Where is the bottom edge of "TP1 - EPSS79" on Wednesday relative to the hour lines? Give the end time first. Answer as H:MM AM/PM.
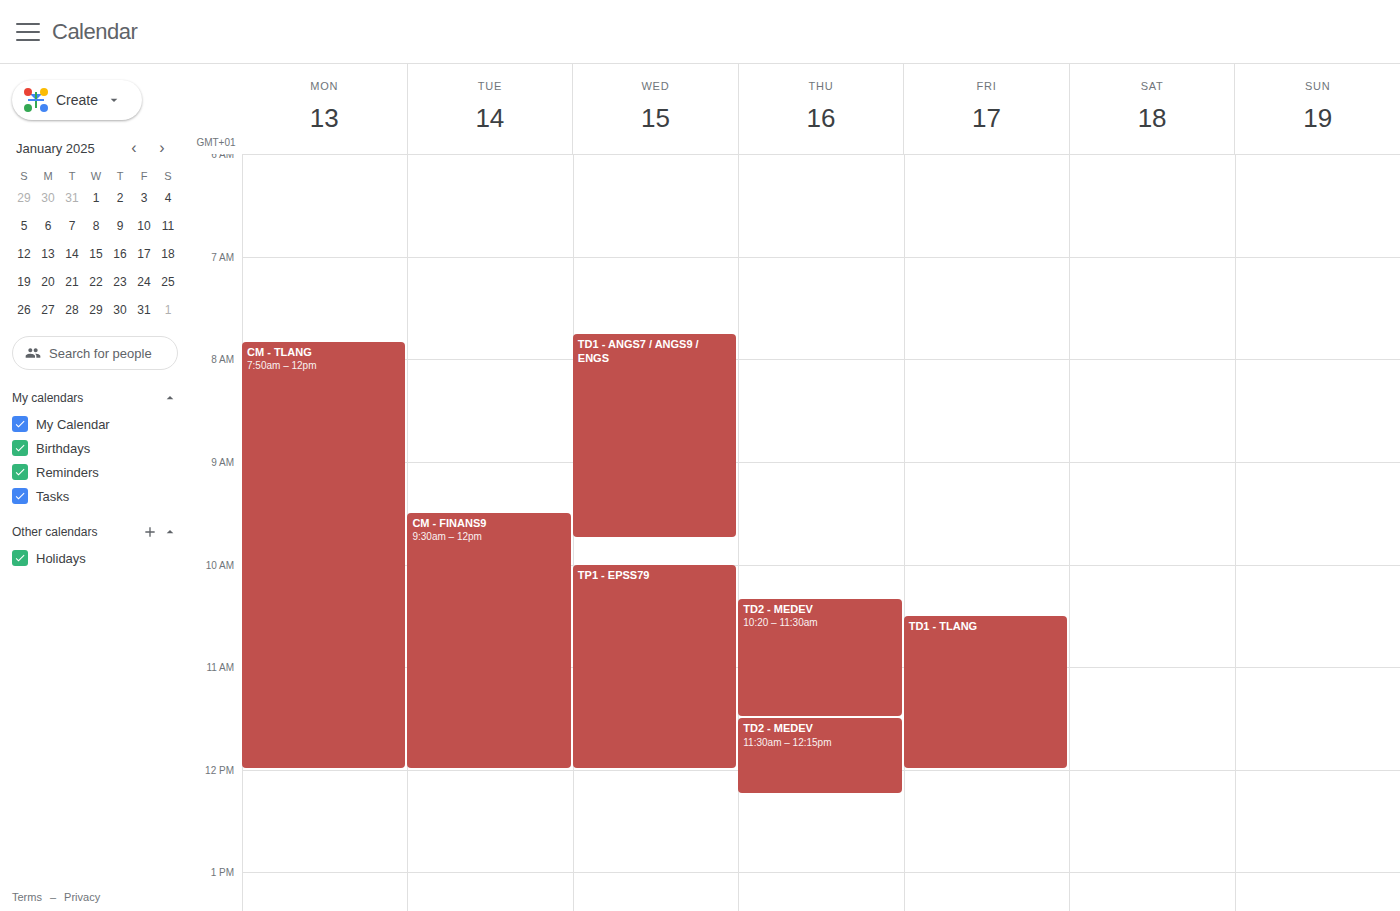
12:00 PM -- exactly on the 12 PM line.